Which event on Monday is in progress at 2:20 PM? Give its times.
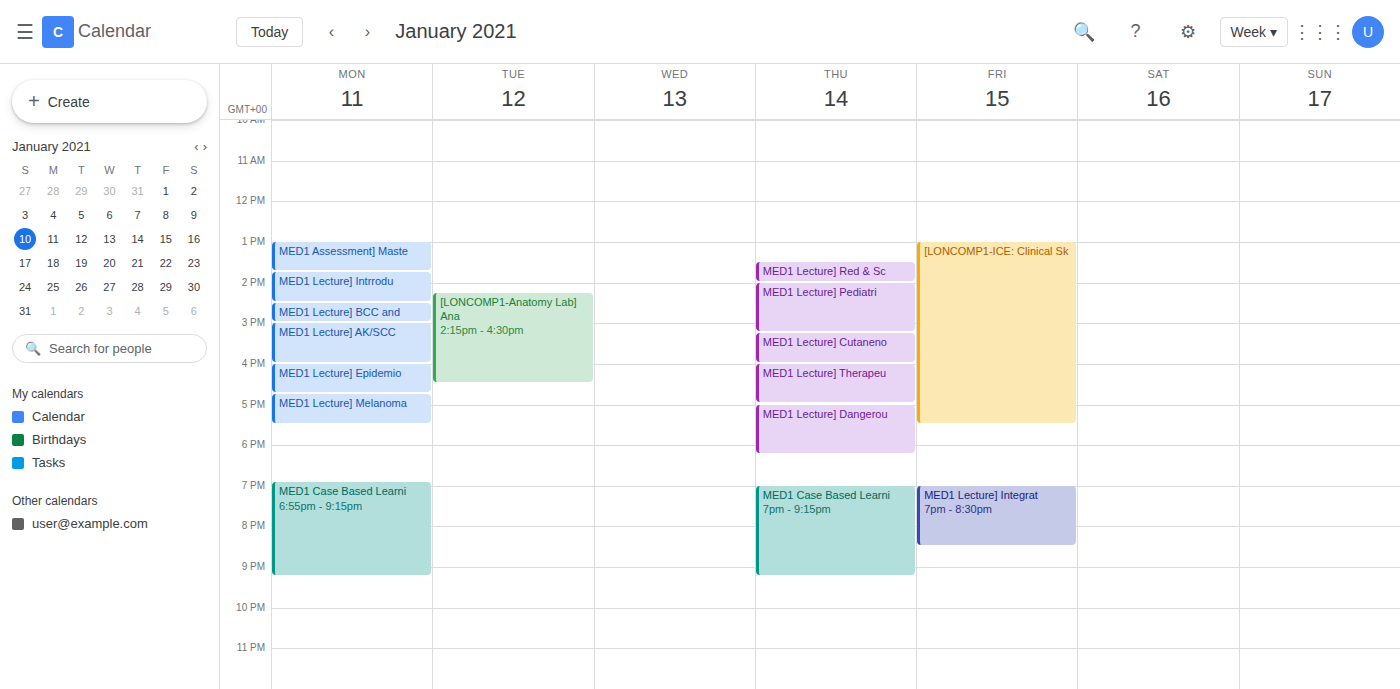
"MED1 Lecture] Intrrodu", 1:45 PM to 2:30 PM